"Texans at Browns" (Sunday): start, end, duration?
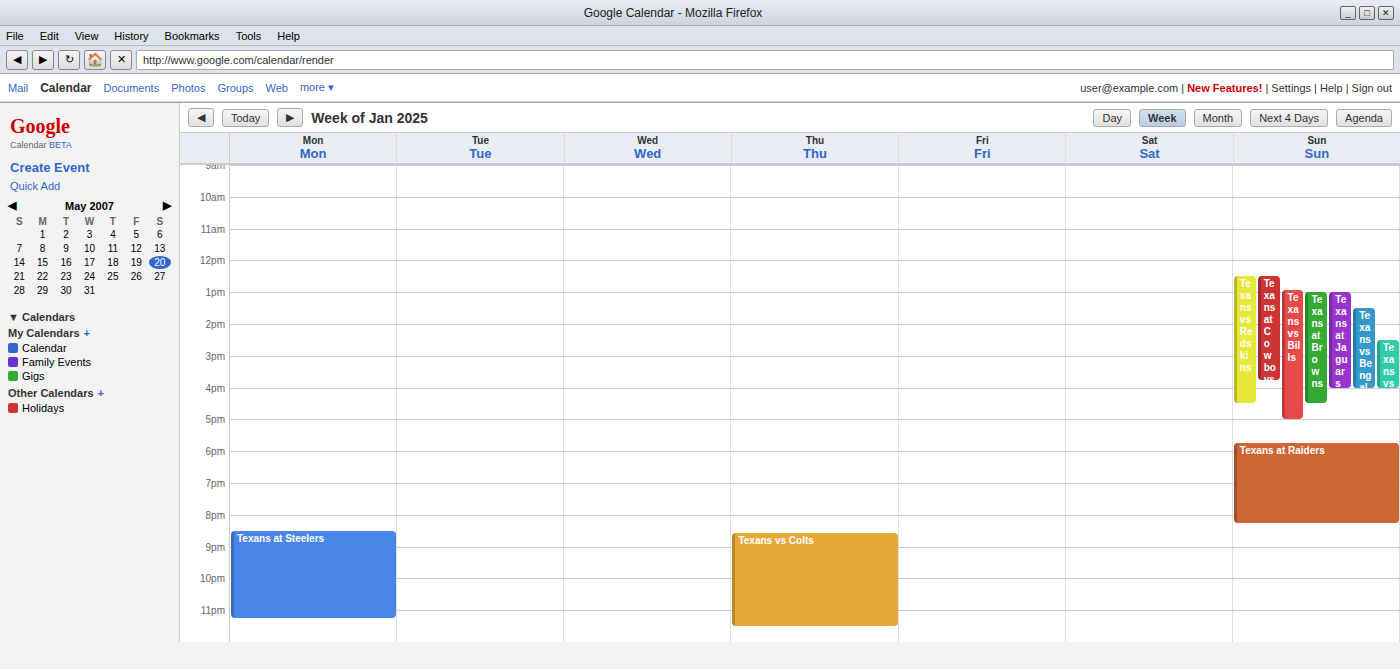
1:00 PM to 4:30 PM, 3 hours 30 minutes